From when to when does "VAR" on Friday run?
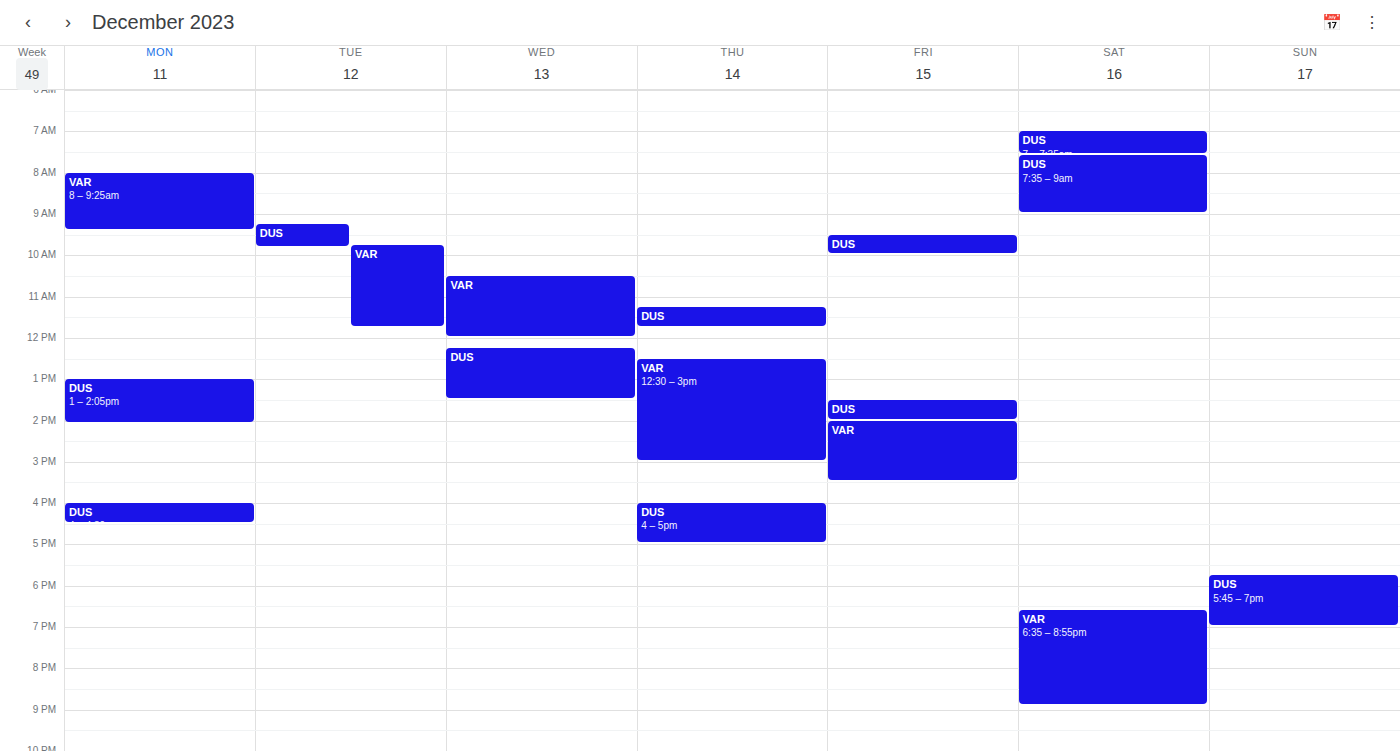
2:00 PM to 3:30 PM